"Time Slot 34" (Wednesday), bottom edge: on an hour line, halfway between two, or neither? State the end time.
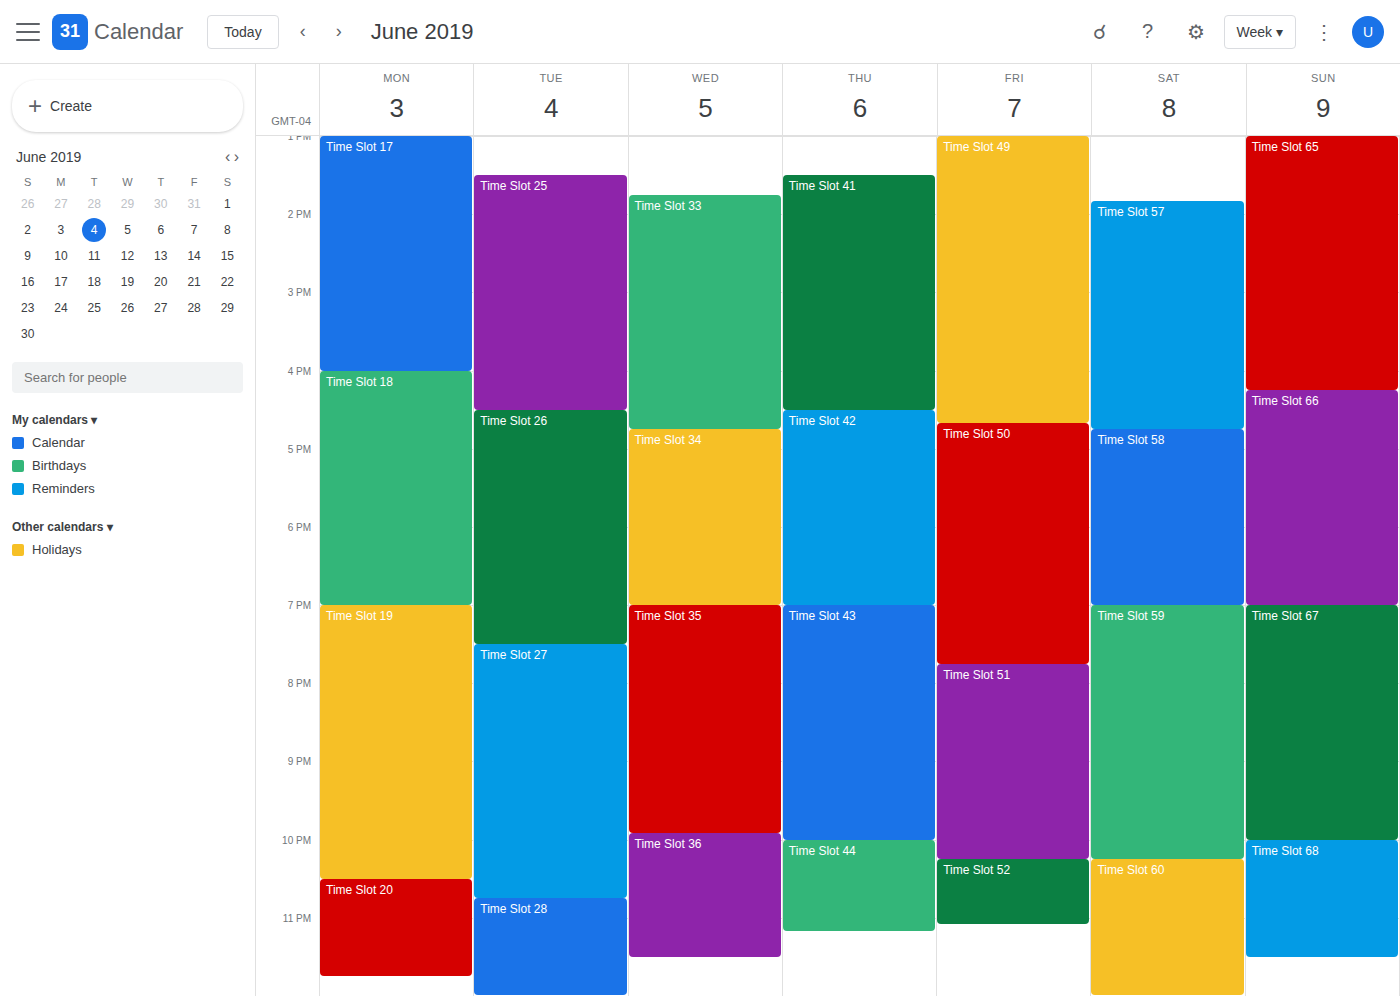
7:00 PM -- exactly on the 7 PM line.